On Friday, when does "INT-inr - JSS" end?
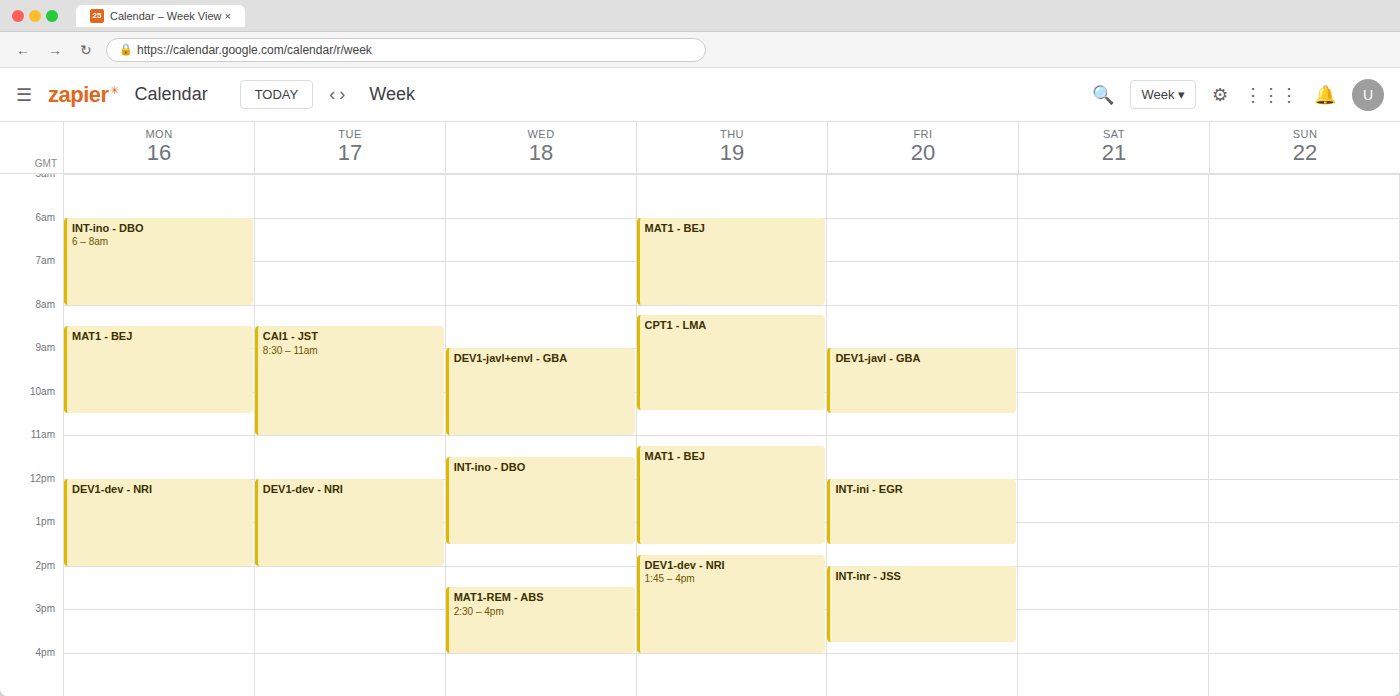
3:45 PM